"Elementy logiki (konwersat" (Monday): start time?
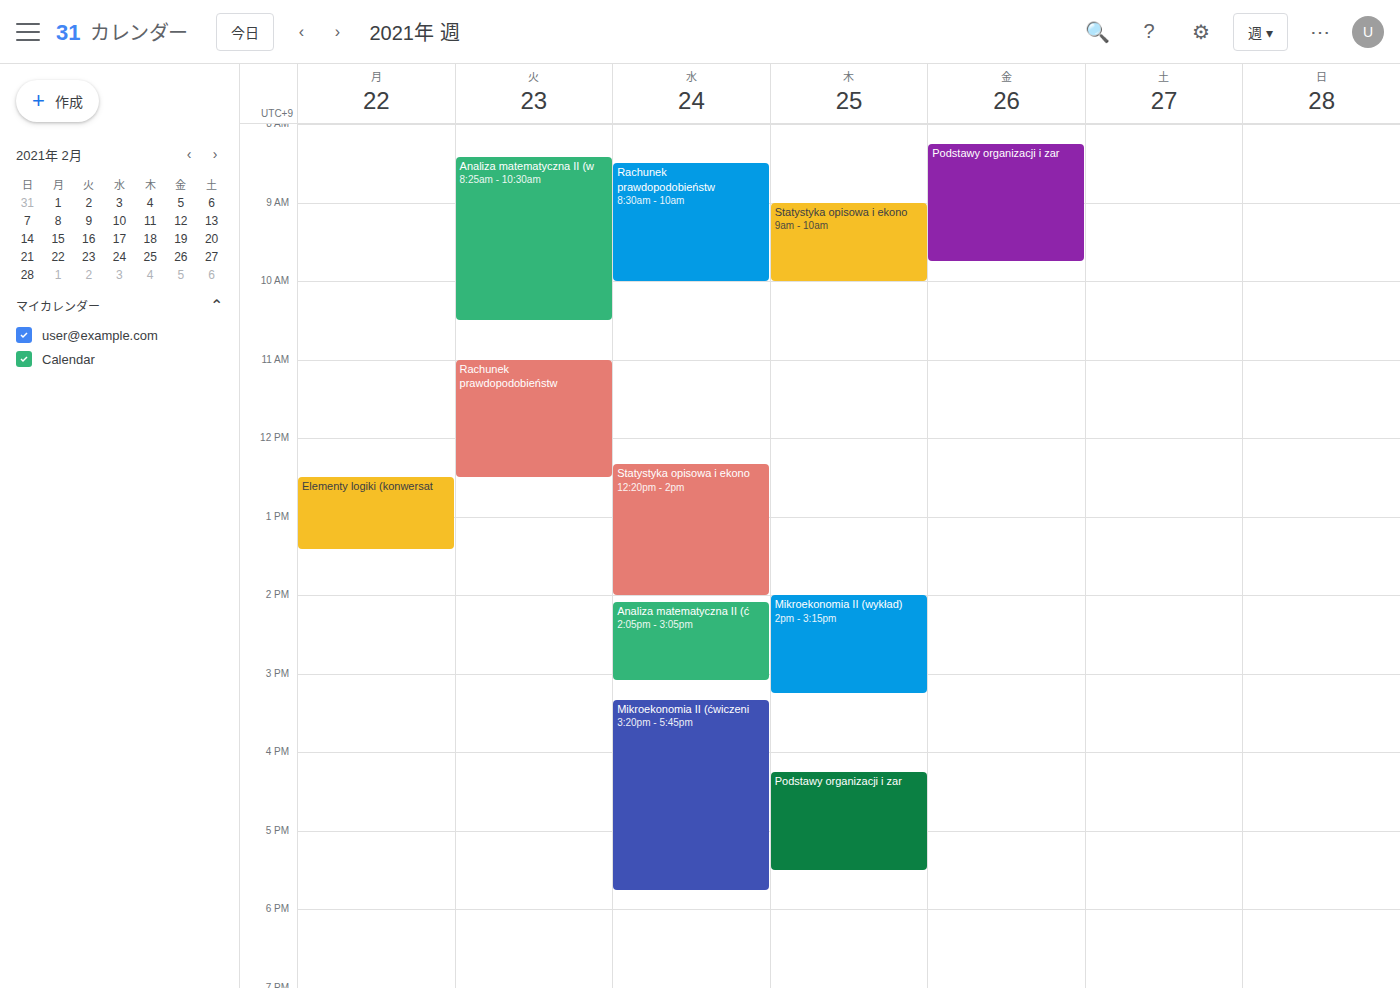
12:30 PM